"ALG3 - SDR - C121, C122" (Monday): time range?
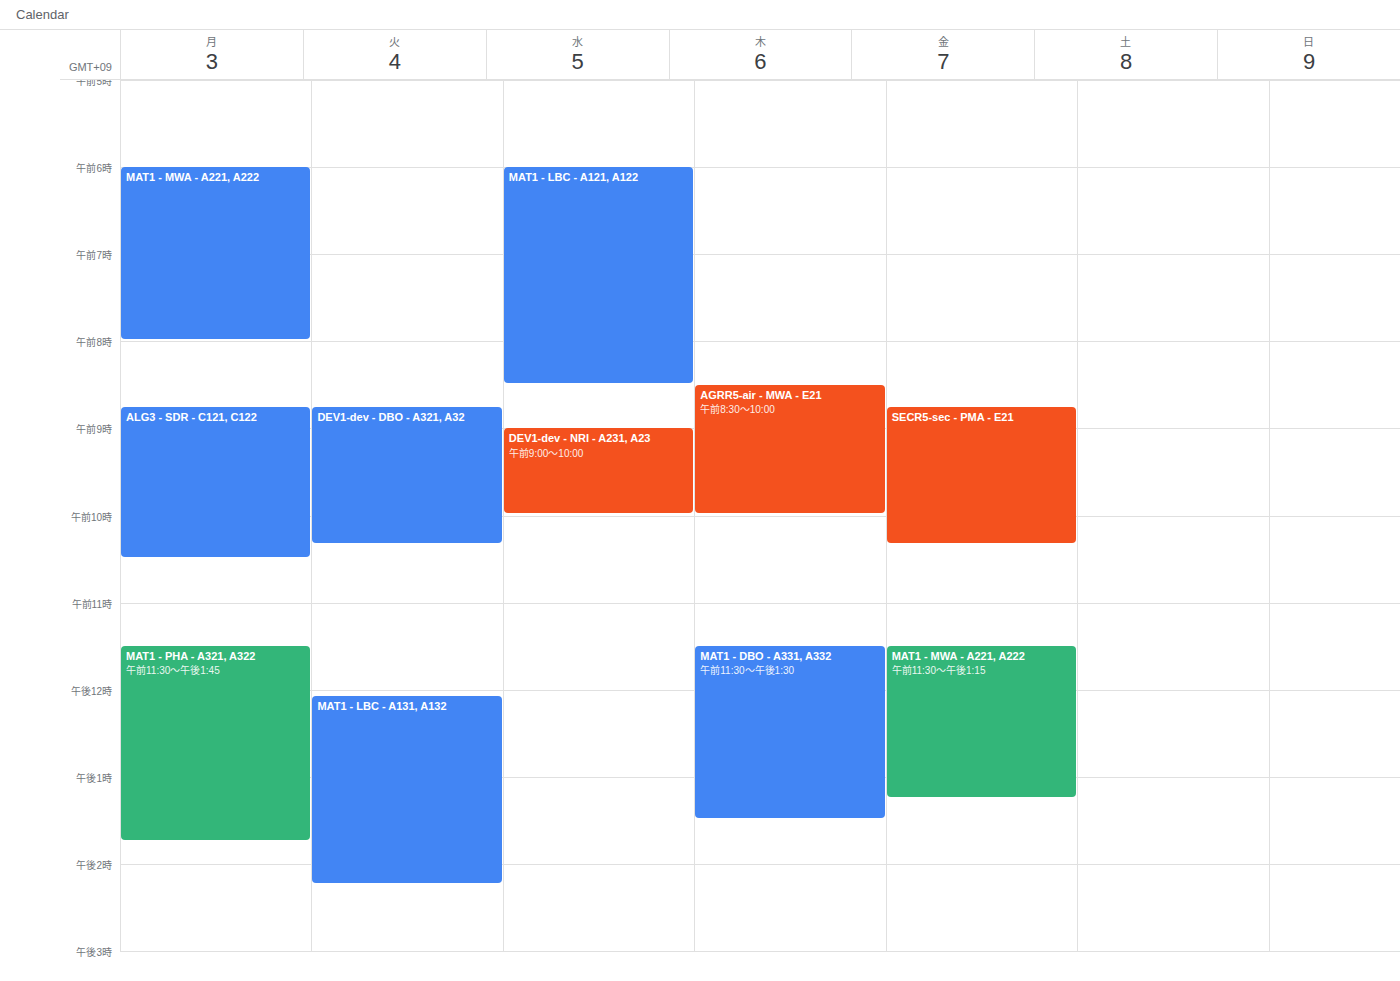
8:45 AM to 10:30 AM